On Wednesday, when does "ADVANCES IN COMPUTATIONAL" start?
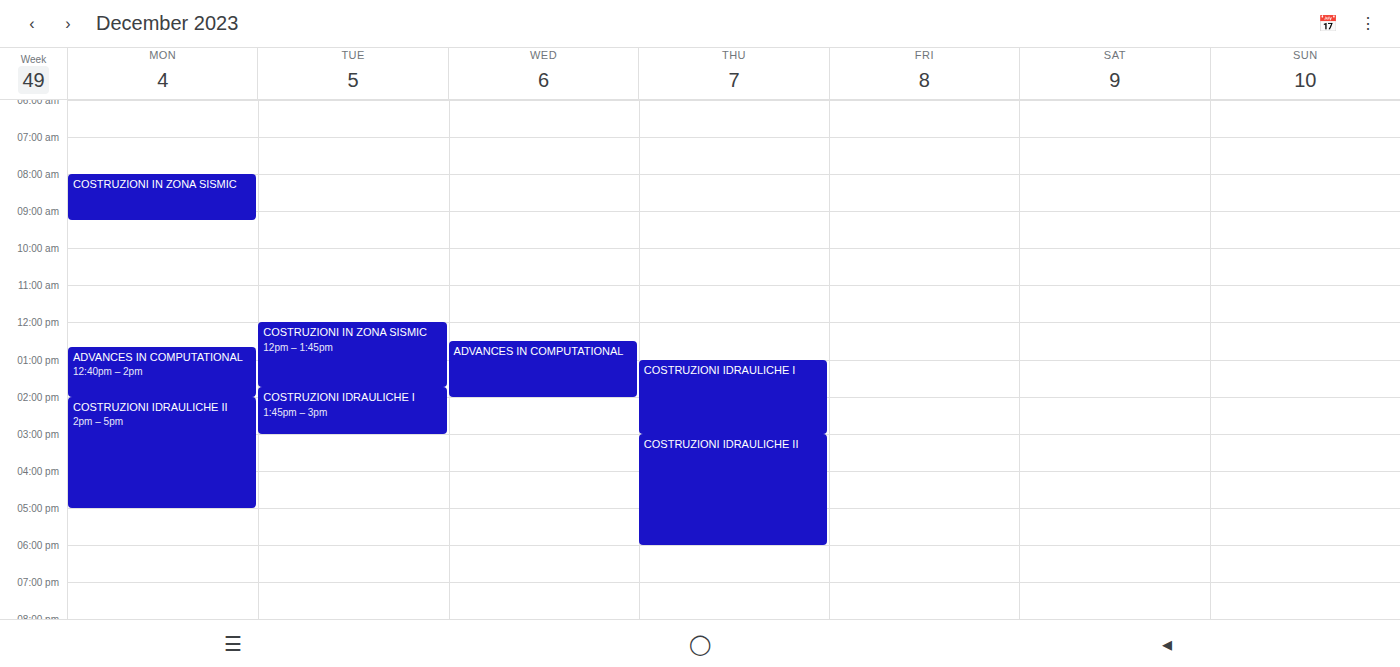
12:30 PM